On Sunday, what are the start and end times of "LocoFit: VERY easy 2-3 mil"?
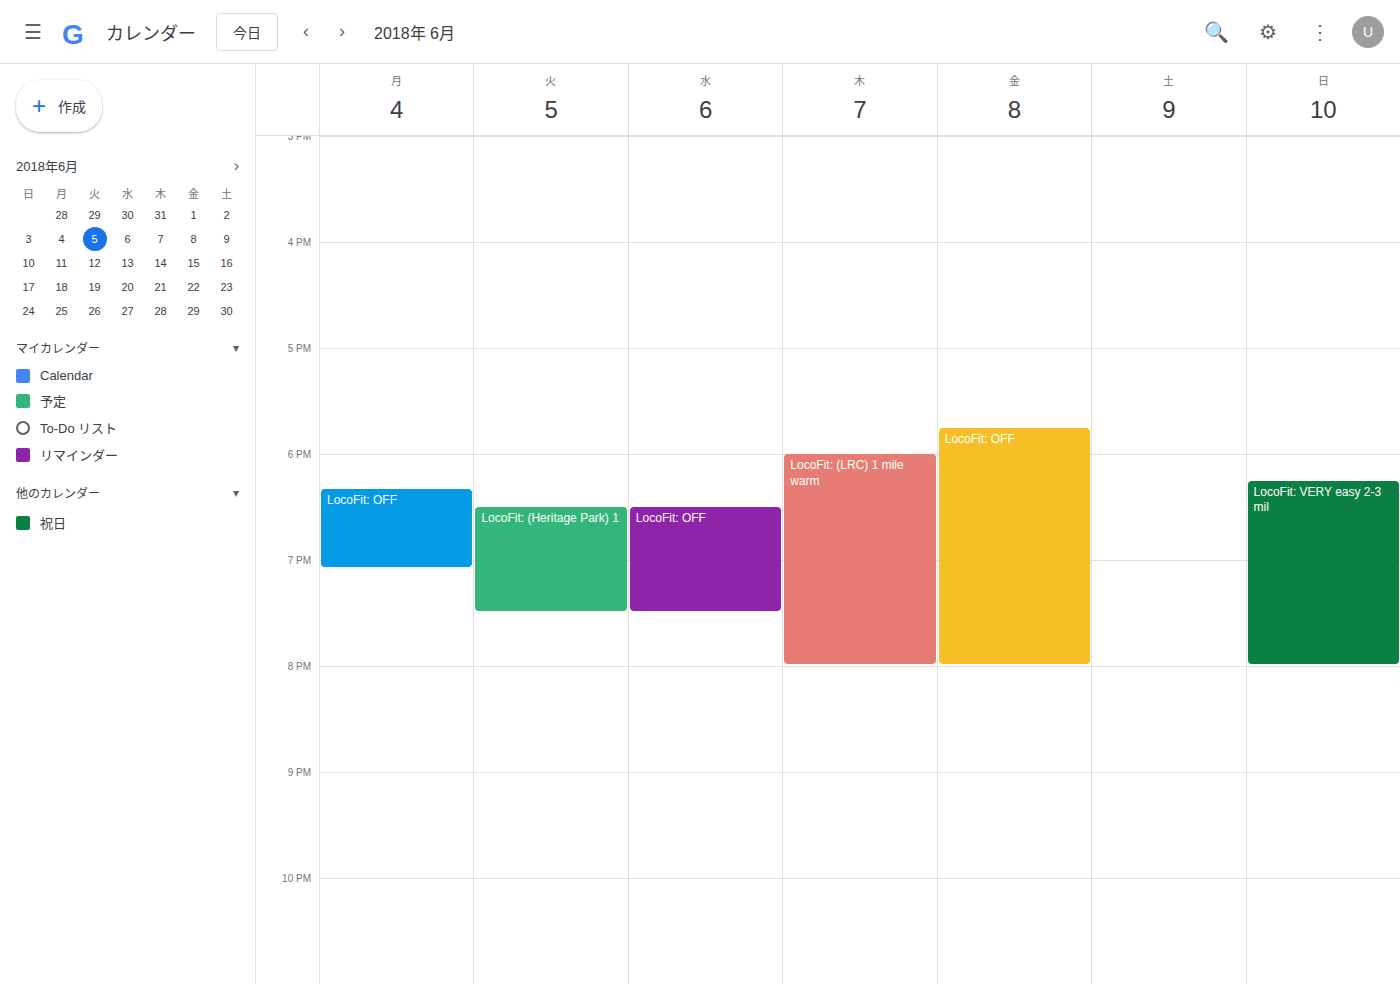
6:15 PM to 8:00 PM